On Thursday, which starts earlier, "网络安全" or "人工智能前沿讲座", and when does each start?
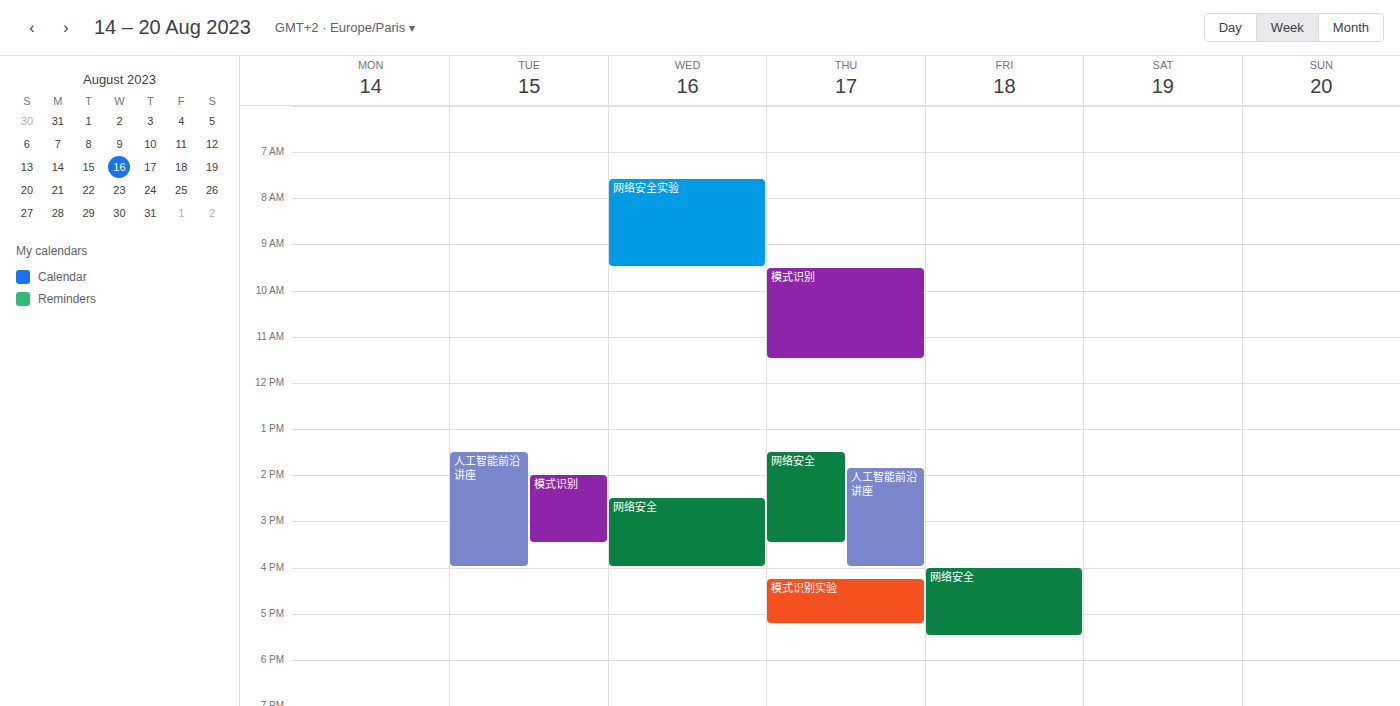
"网络安全" 1:30 PM; "人工智能前沿讲座" 1:50 PM.